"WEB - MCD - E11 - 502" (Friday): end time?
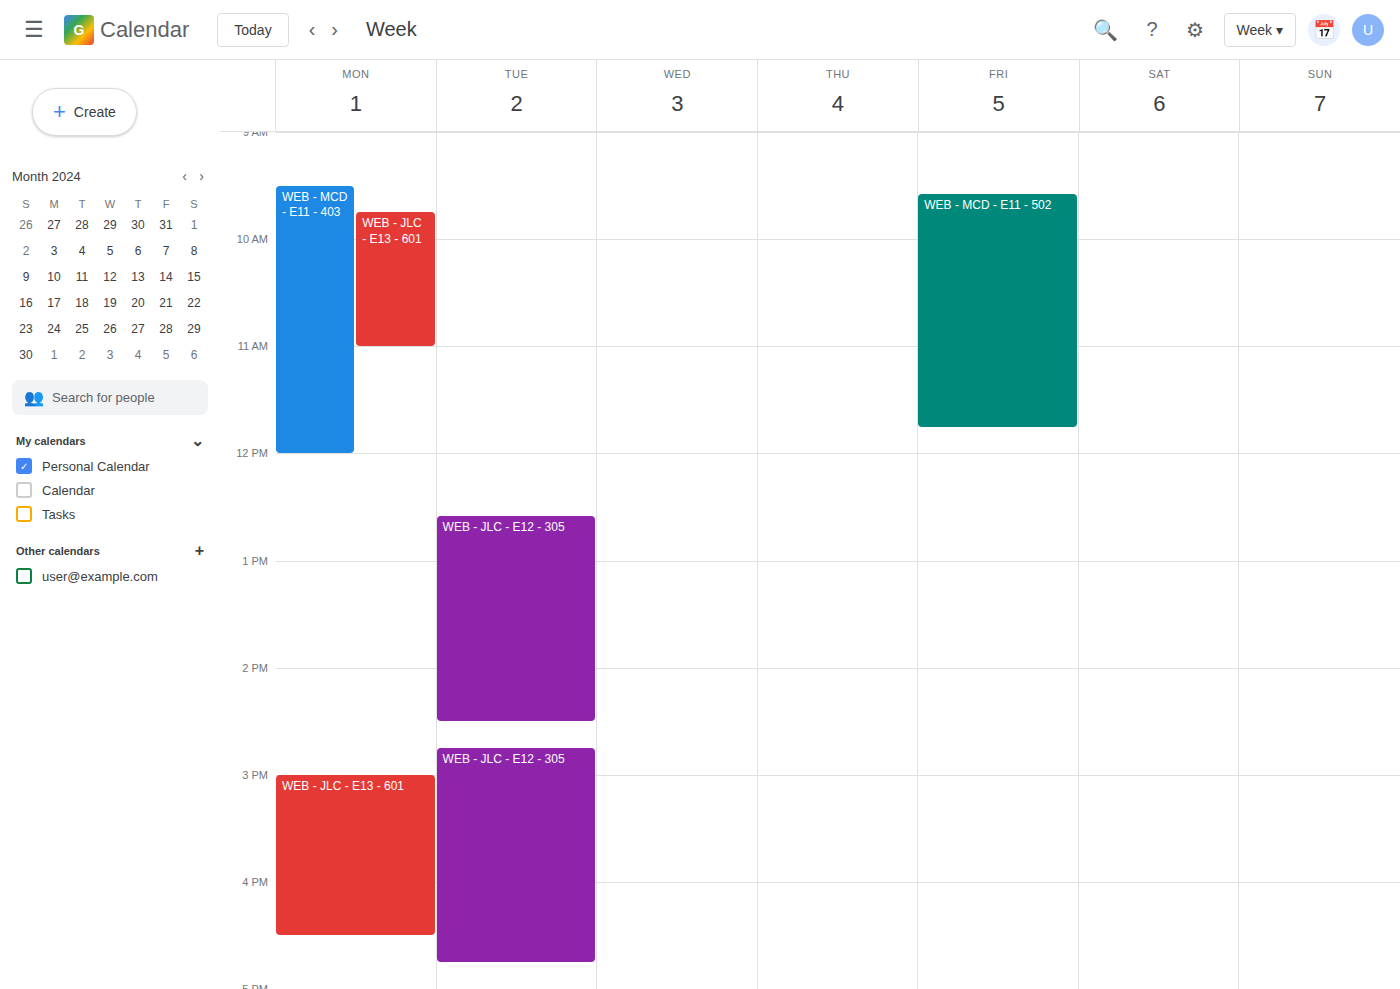
11:45 AM